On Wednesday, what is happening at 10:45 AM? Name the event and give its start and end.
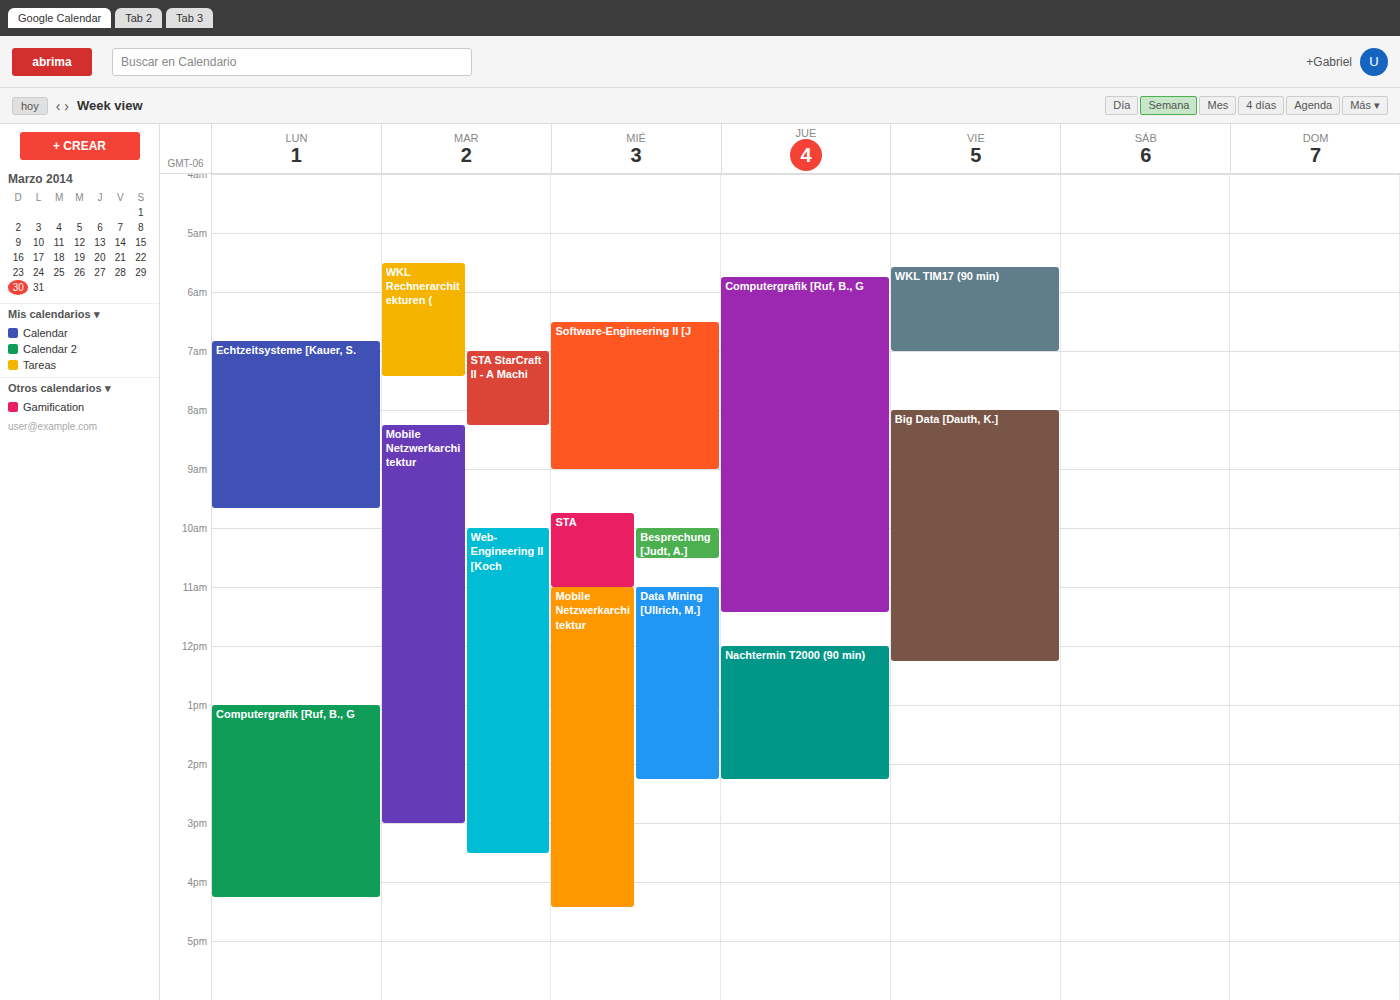
"STA", 9:45 AM to 11:00 AM